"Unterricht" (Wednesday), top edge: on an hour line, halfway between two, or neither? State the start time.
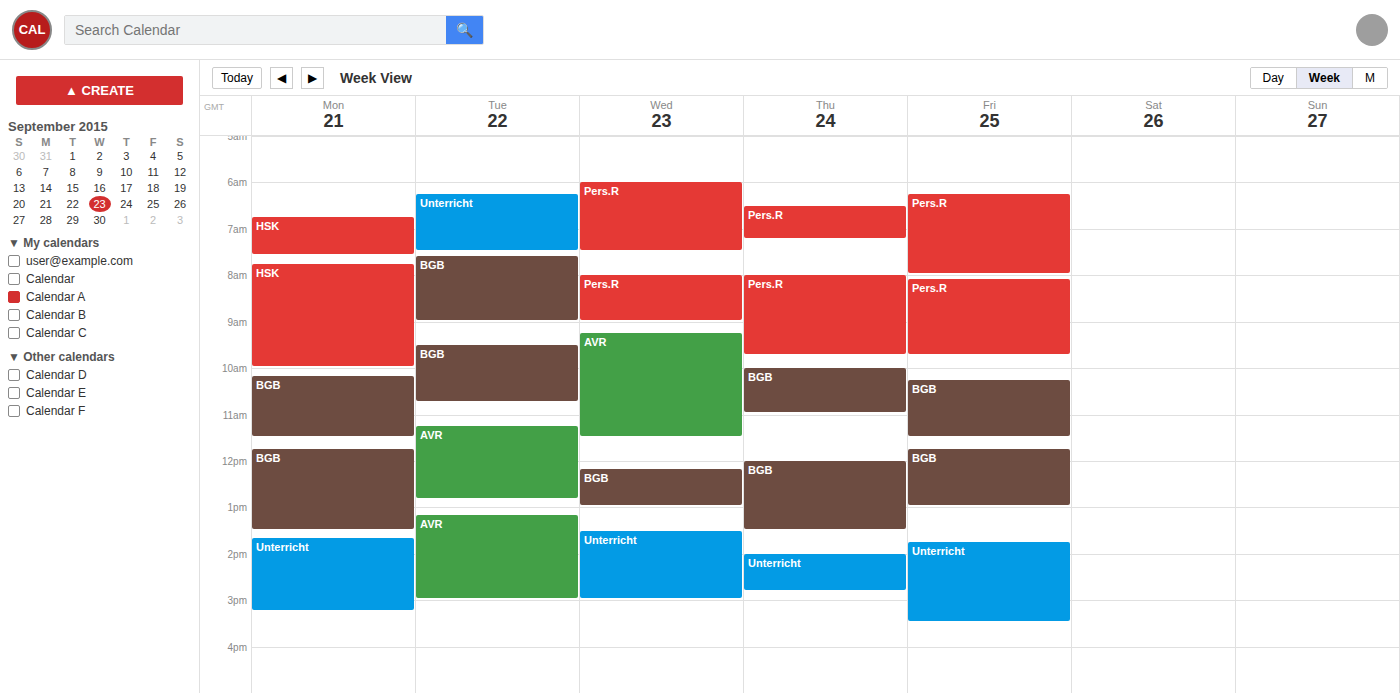
1:30 PM -- halfway between the 1 PM and 2 PM lines.